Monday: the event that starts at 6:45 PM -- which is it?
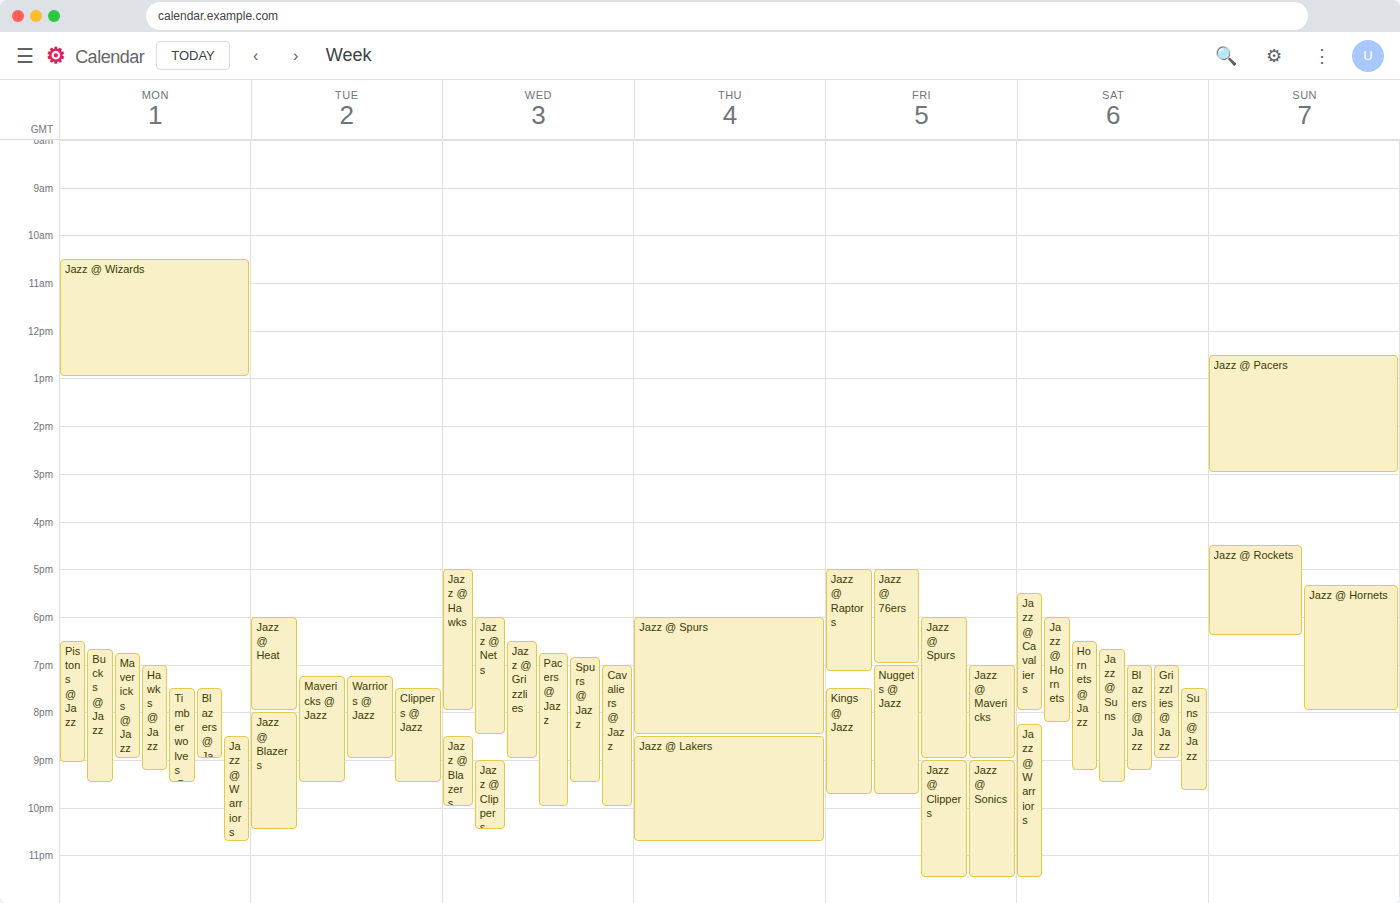
"Mavericks @ Jazz"